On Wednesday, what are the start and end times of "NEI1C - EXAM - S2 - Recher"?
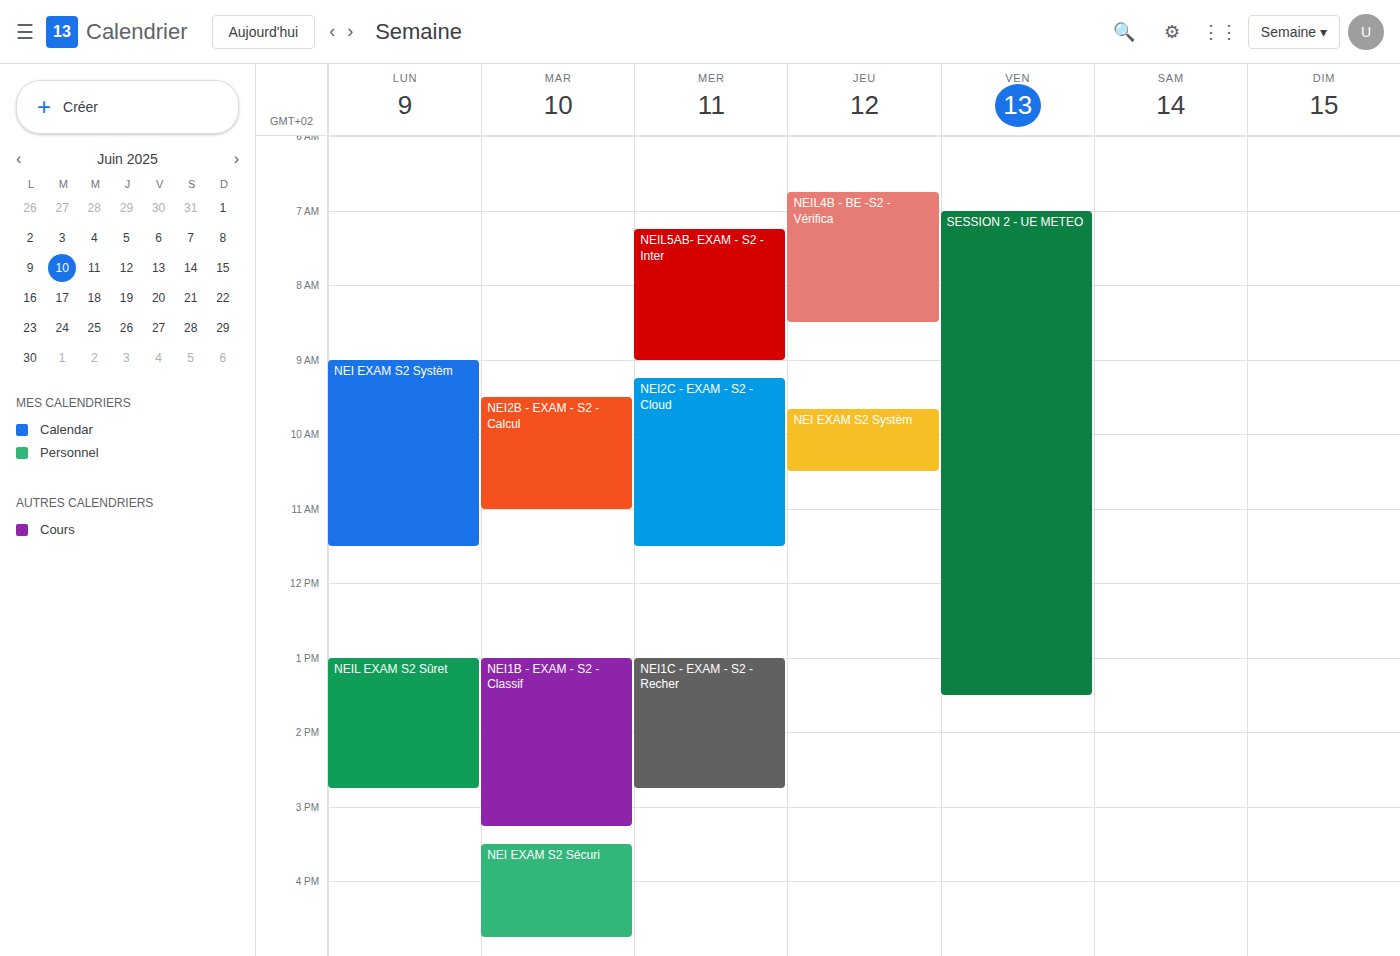
1:00 PM to 2:45 PM